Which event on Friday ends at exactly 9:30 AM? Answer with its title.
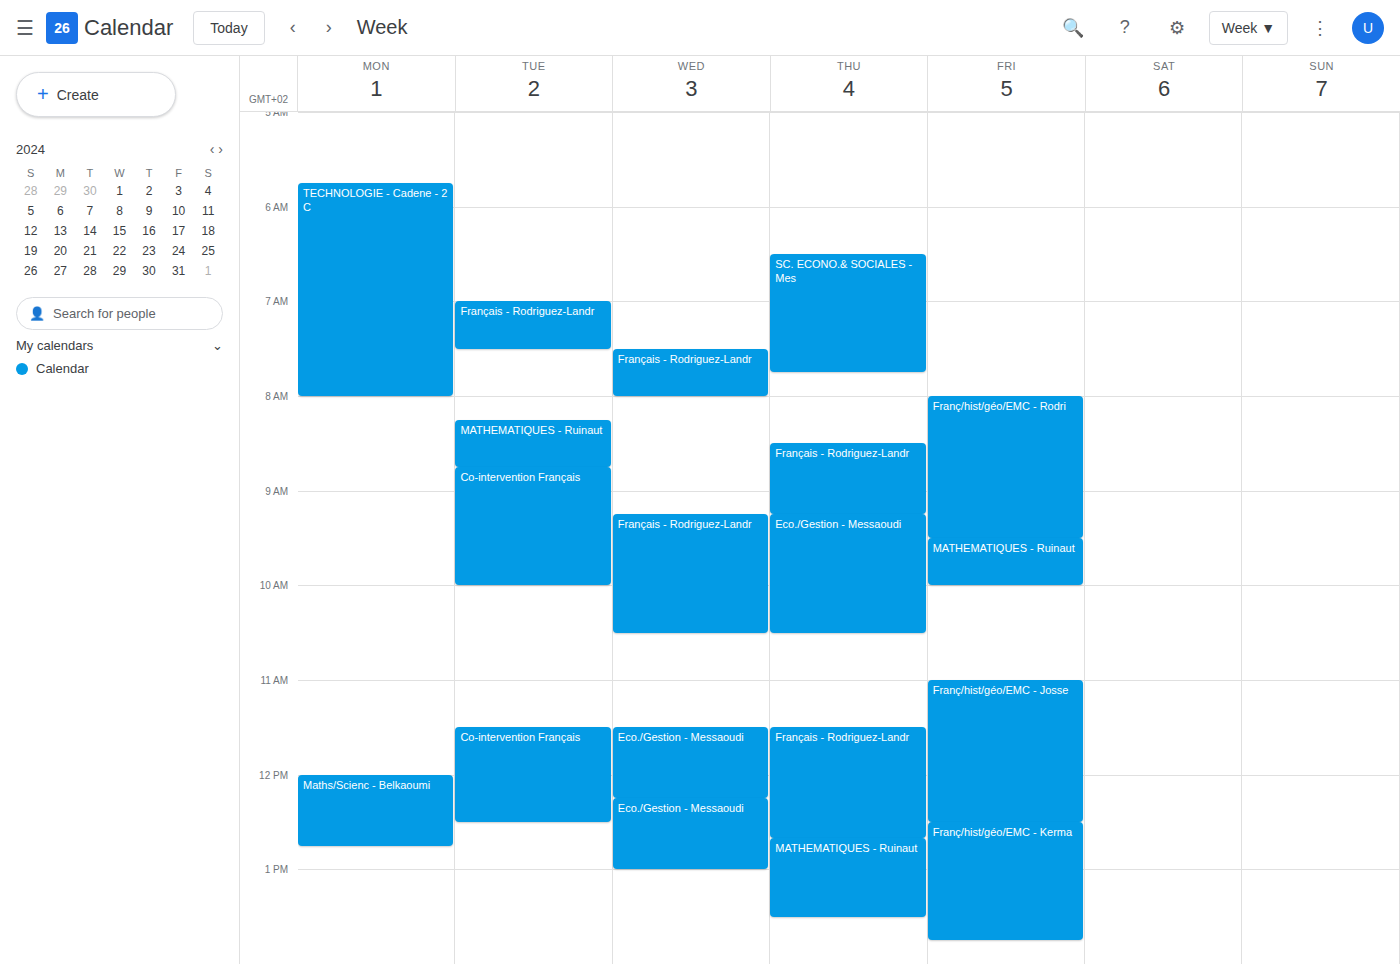
"Franç/hist/géo/EMC - Rodri"